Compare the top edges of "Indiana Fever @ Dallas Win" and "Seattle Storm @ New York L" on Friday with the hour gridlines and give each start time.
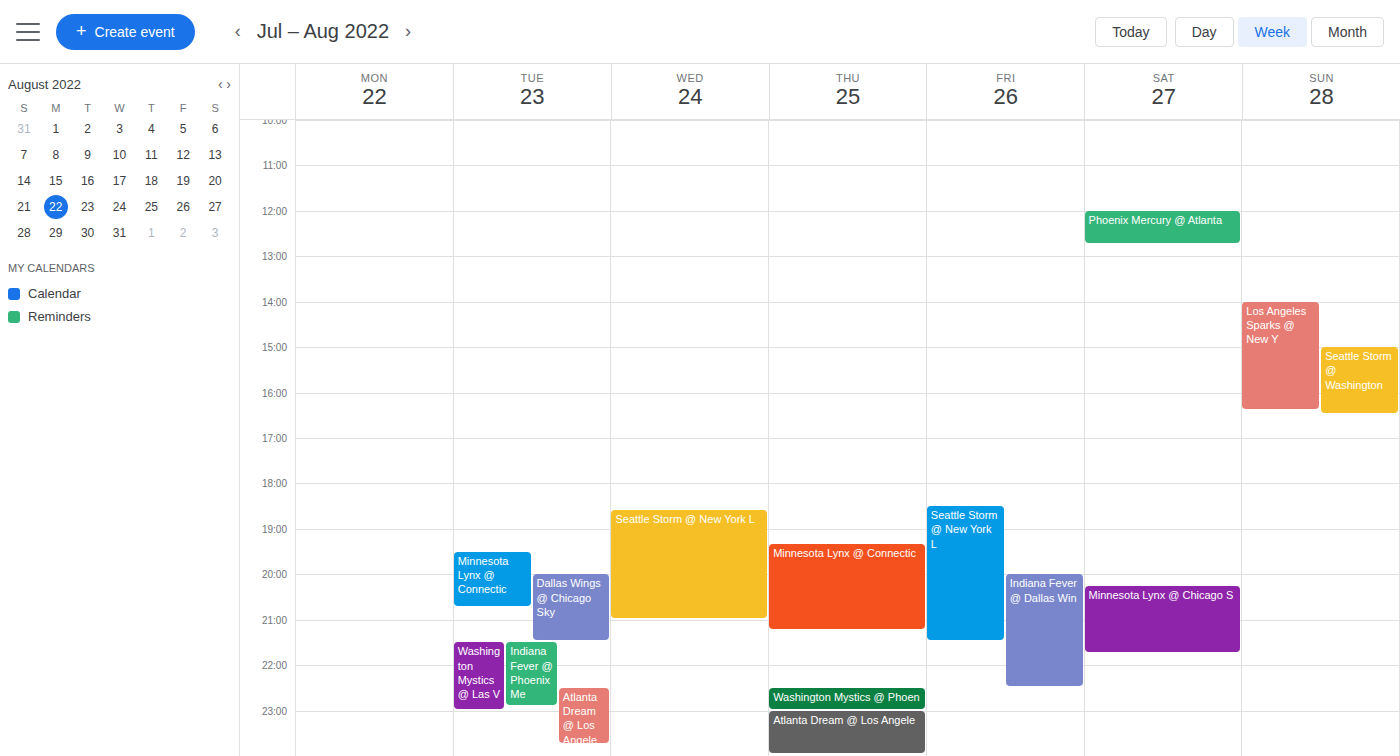
"Indiana Fever @ Dallas Win": 8:00 PM, exactly on the 8 PM line. "Seattle Storm @ New York L": 6:30 PM, halfway between the 6 PM and 7 PM lines.